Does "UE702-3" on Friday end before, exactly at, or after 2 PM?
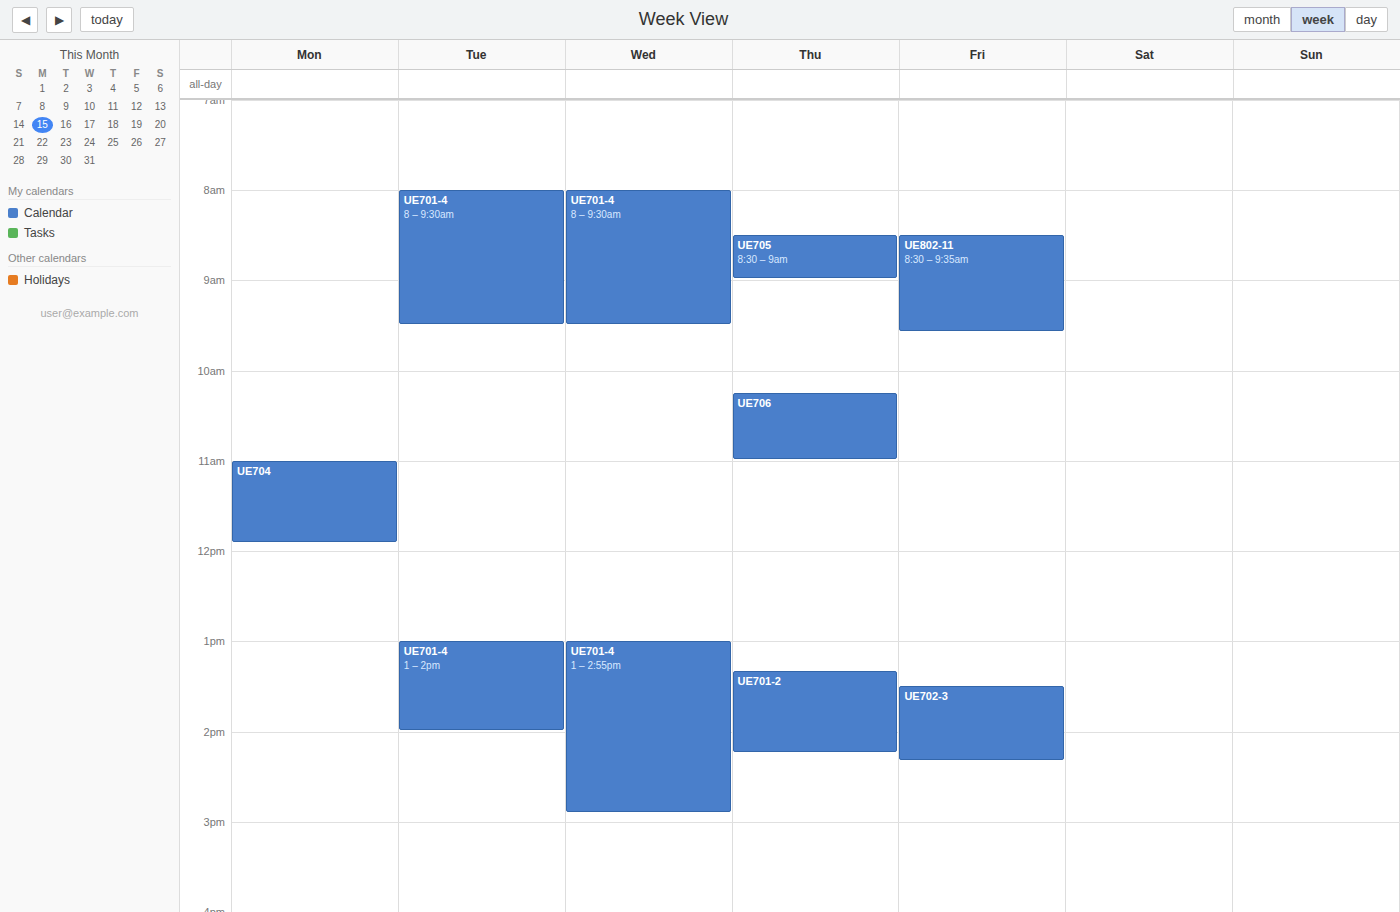
2:20 PM -- after 2 PM, 20 minutes below the 2 PM line.